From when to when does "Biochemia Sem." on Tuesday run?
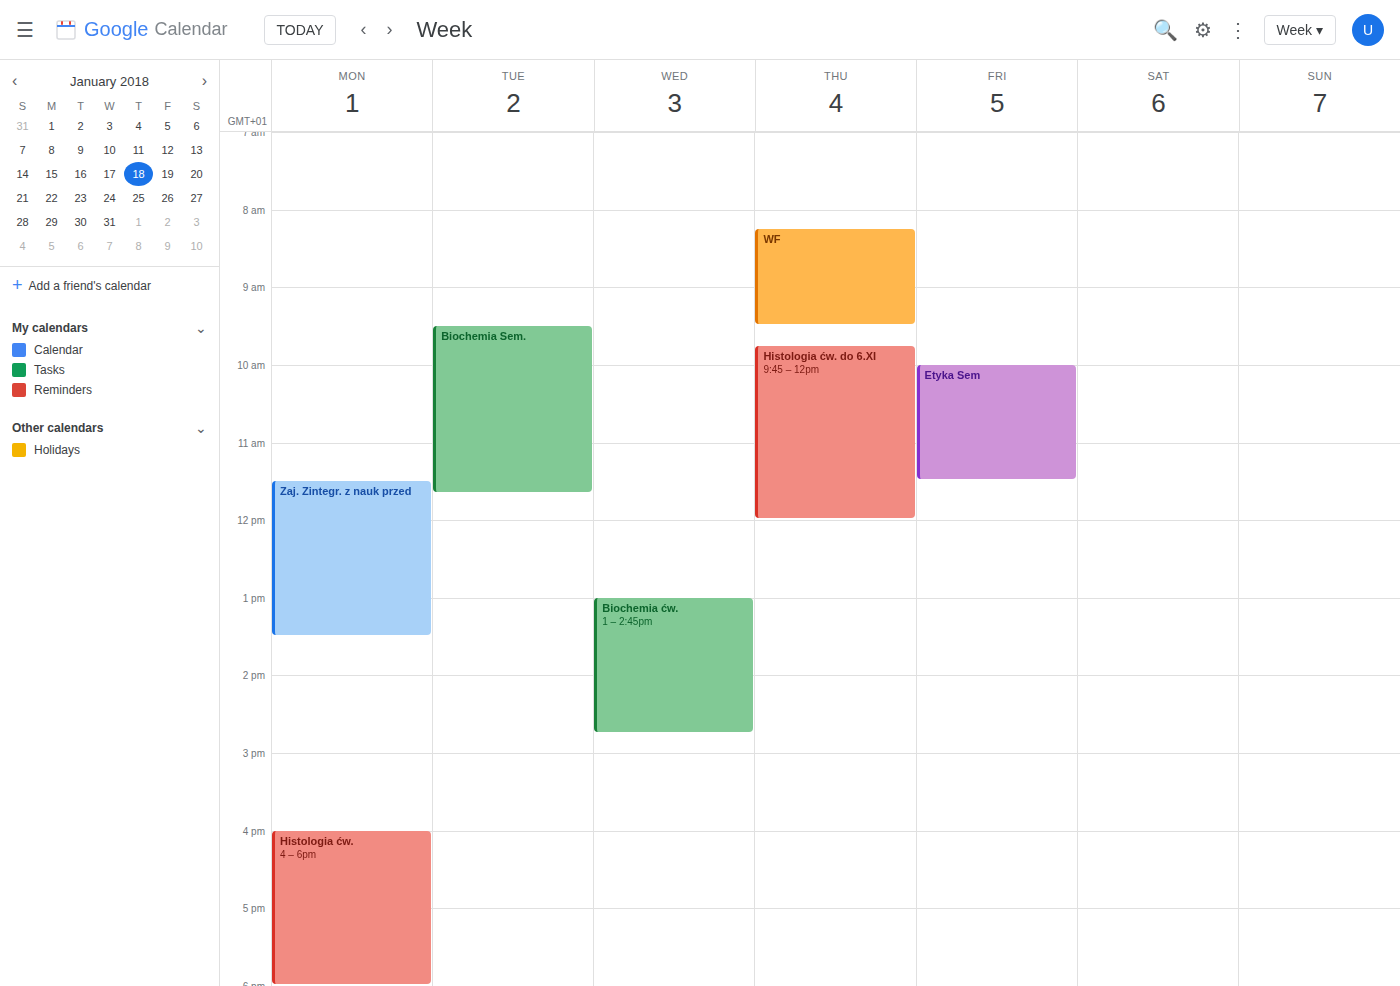
9:30 AM to 11:40 AM